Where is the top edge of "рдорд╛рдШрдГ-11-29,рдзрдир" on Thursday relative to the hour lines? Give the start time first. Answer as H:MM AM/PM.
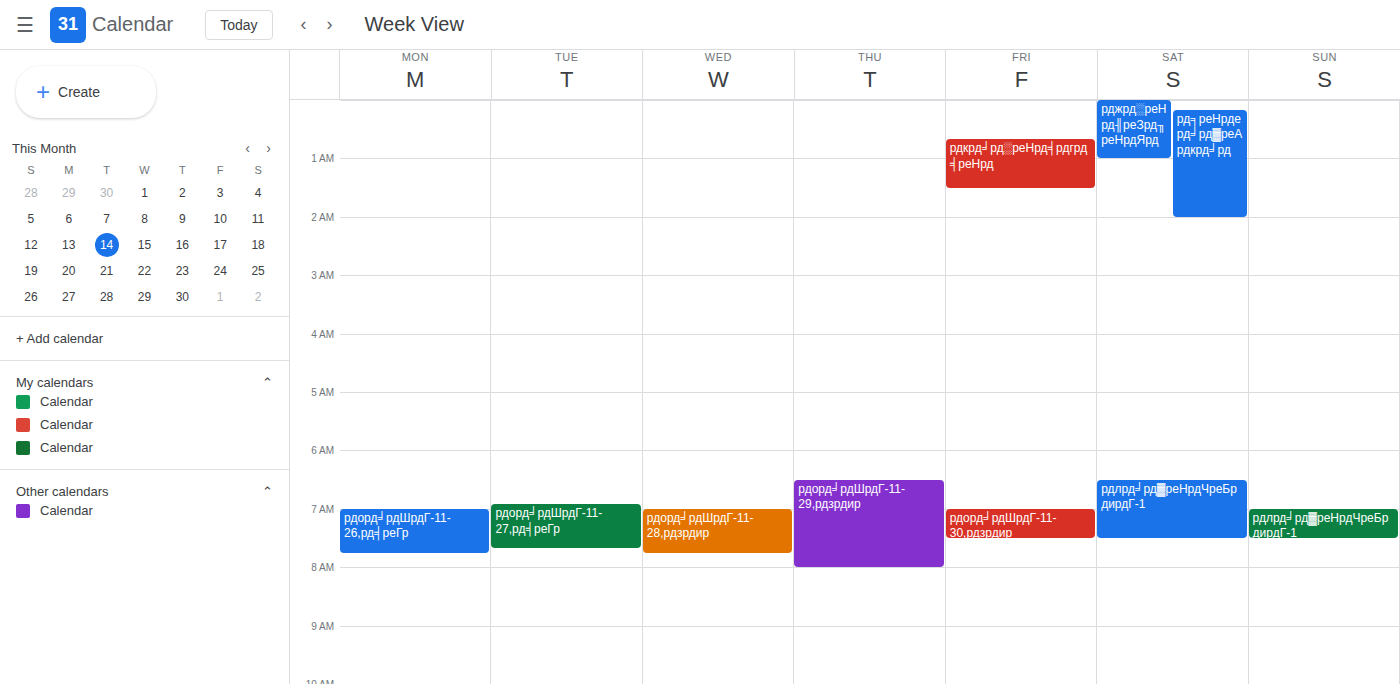
6:30 AM -- halfway between the 6 AM and 7 AM lines.